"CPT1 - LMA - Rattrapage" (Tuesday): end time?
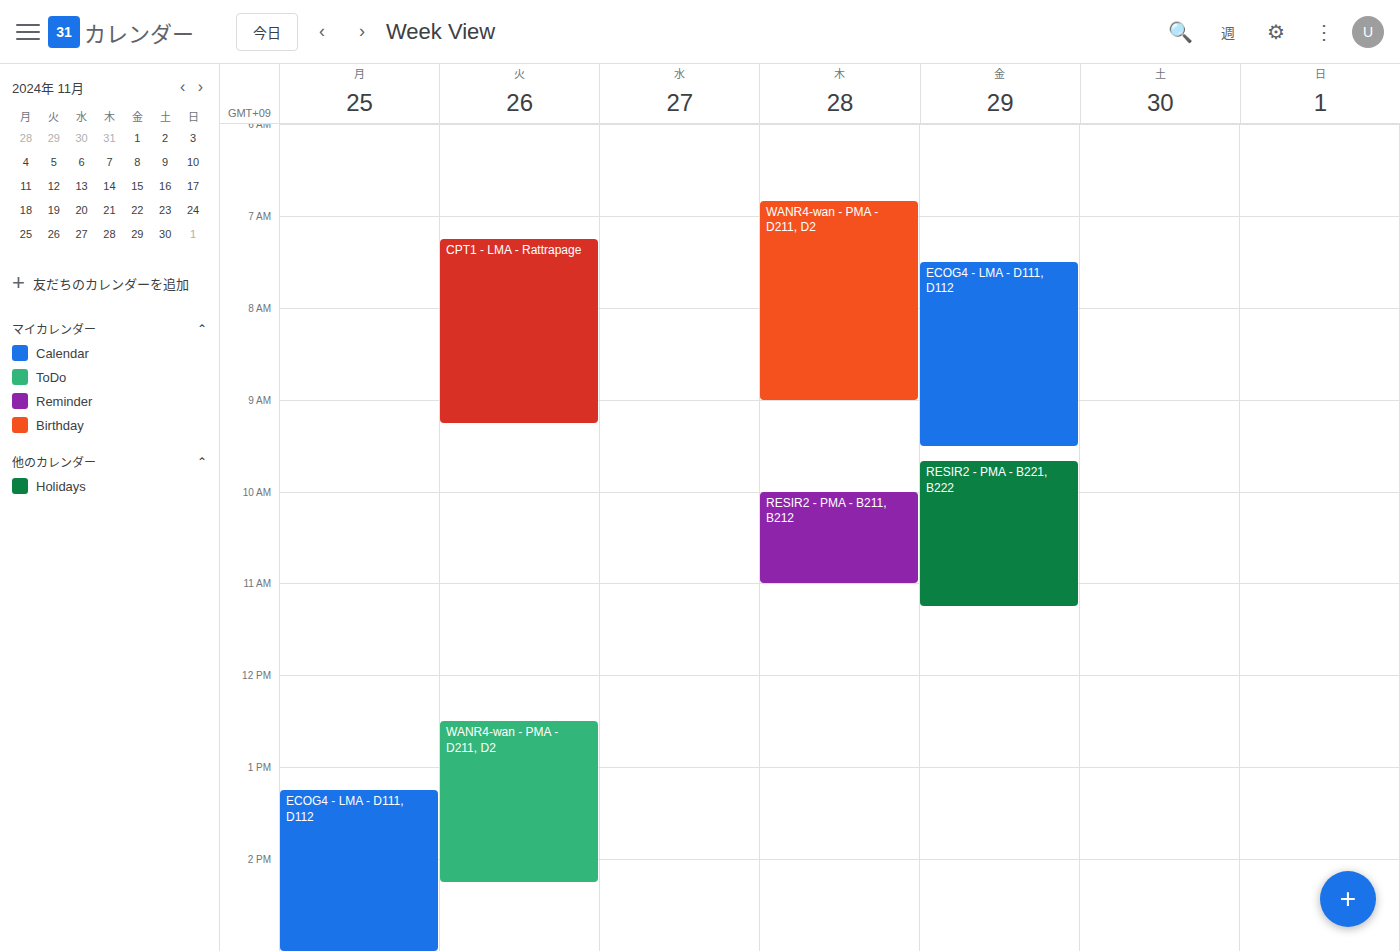
9:15 AM